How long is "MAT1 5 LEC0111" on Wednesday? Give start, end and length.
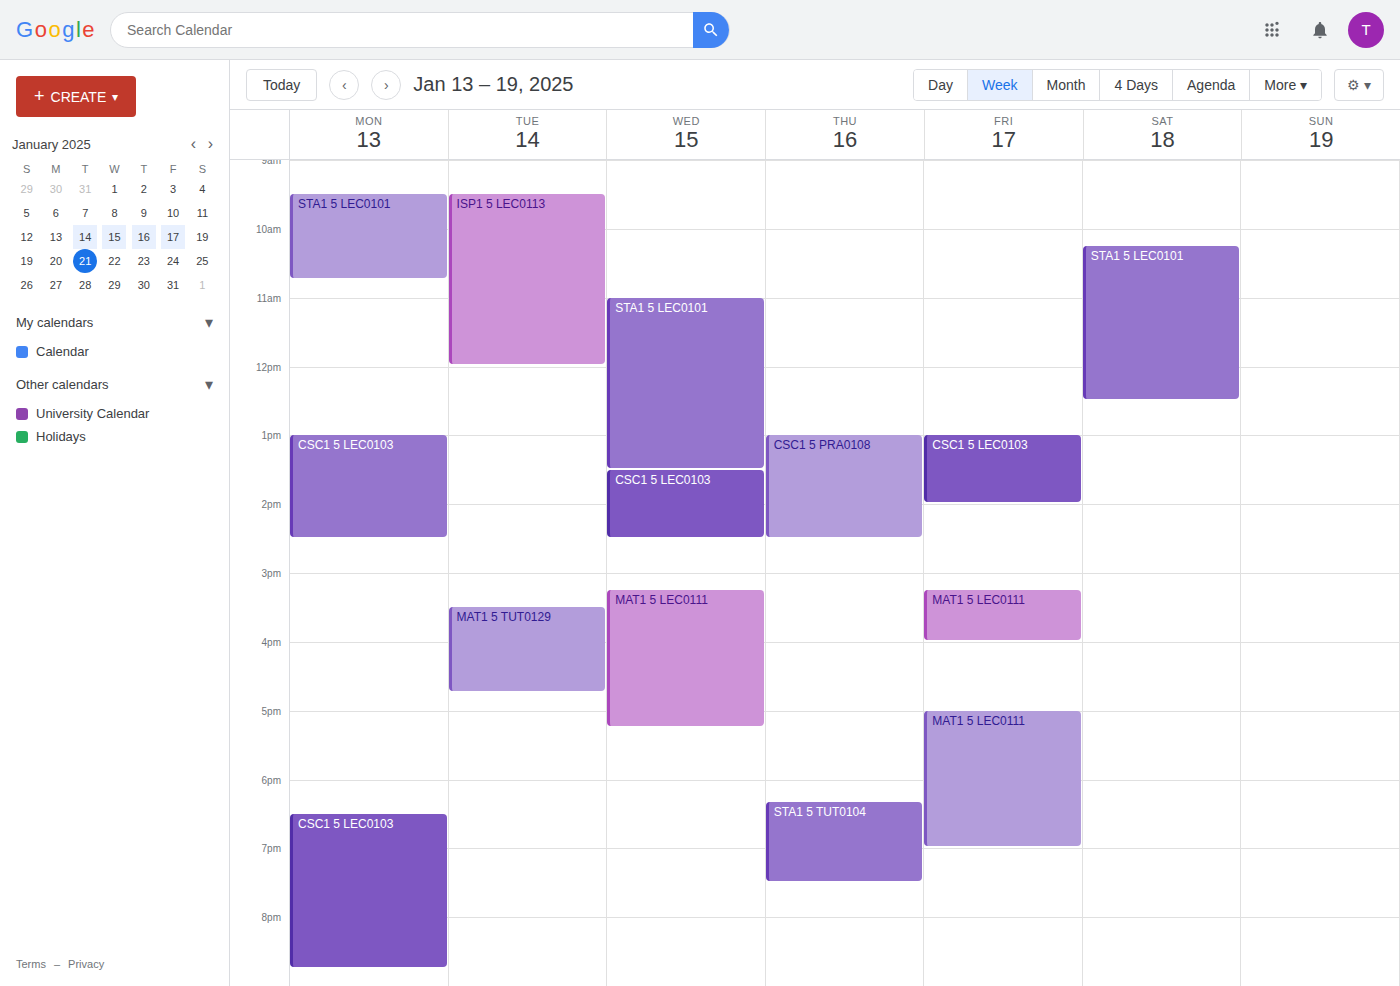
3:15 PM to 5:15 PM, 2 hours